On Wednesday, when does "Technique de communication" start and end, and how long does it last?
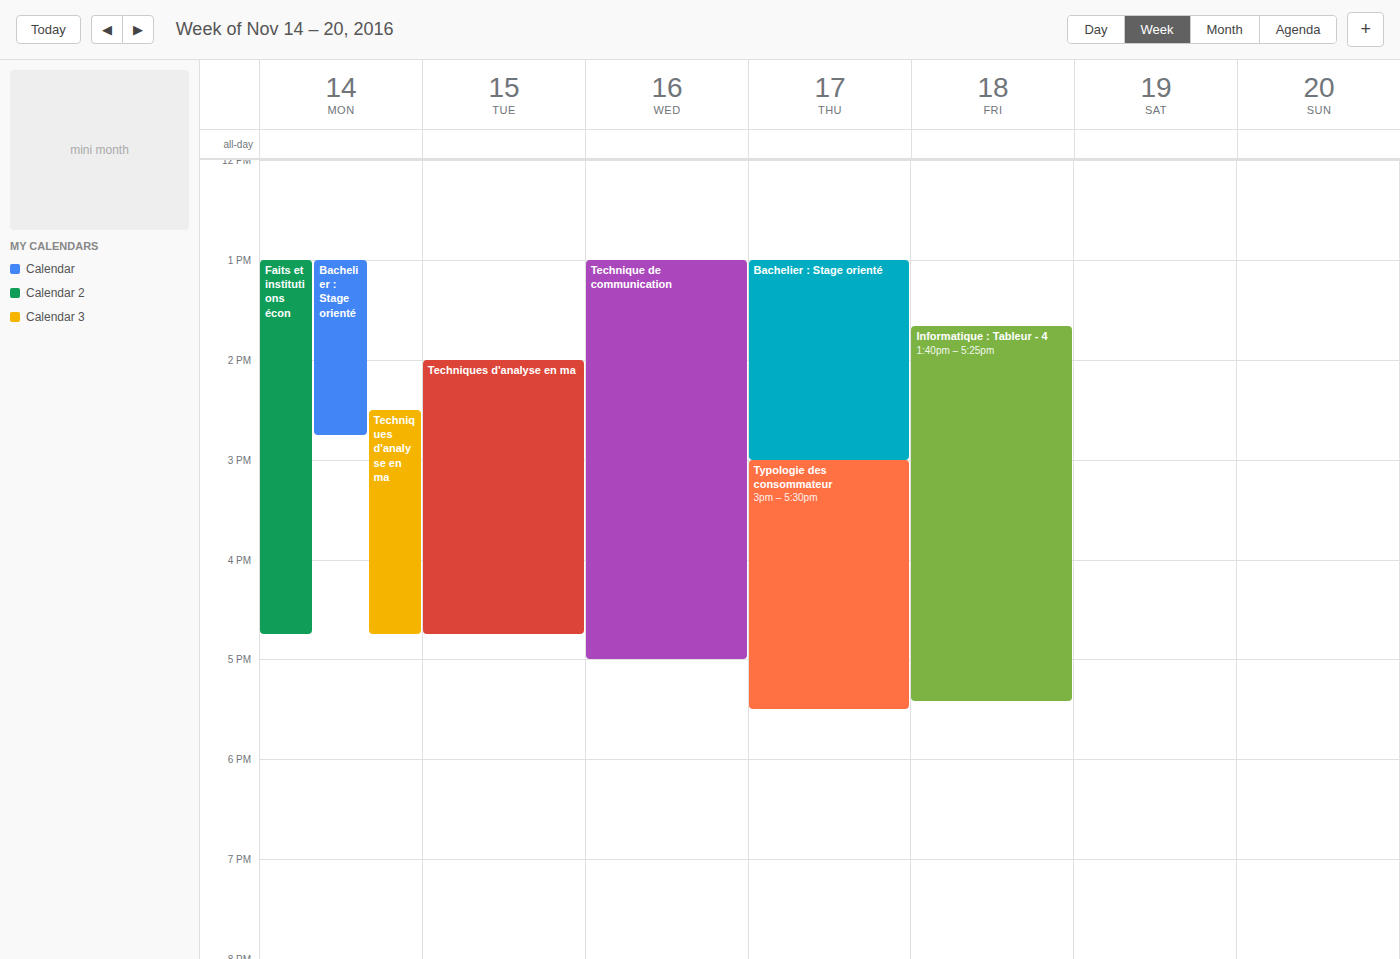
1:00 PM to 5:00 PM, 4 hours